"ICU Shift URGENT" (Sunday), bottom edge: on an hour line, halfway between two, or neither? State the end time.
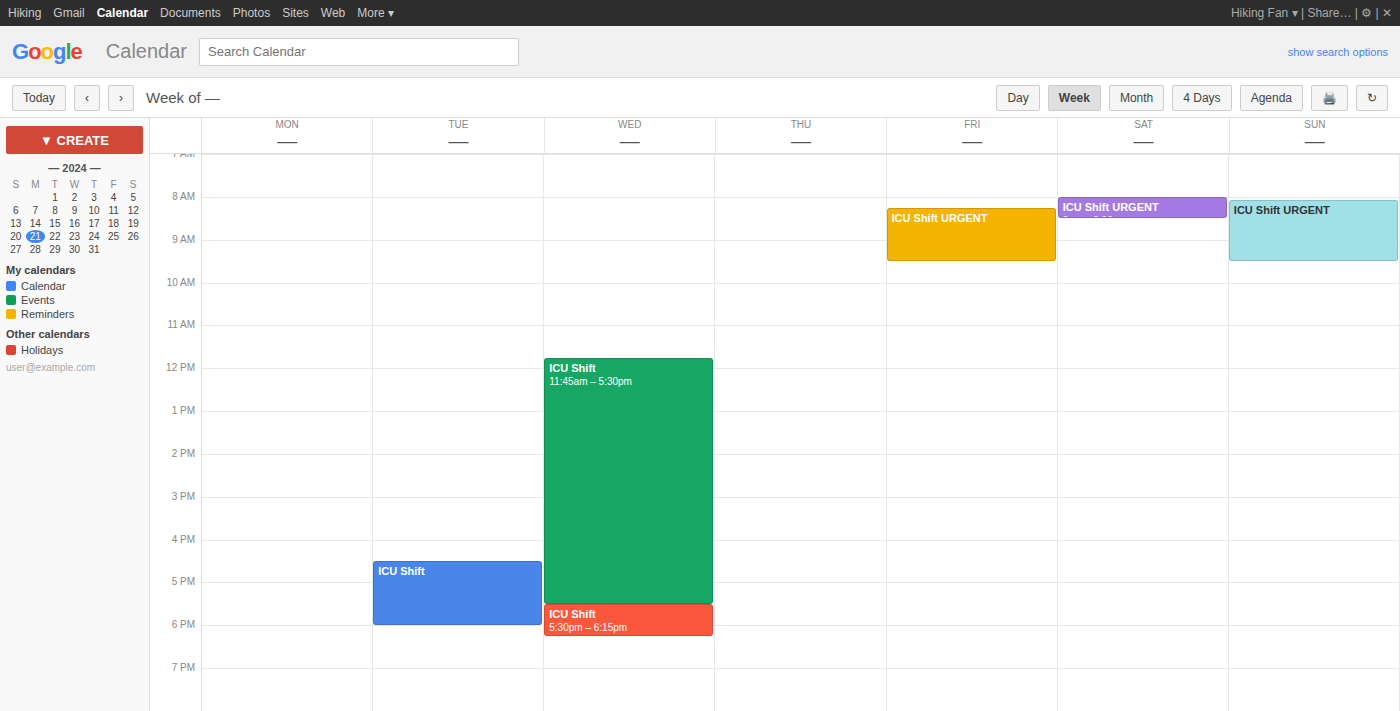
9:30 AM -- halfway between the 9 AM and 10 AM lines.